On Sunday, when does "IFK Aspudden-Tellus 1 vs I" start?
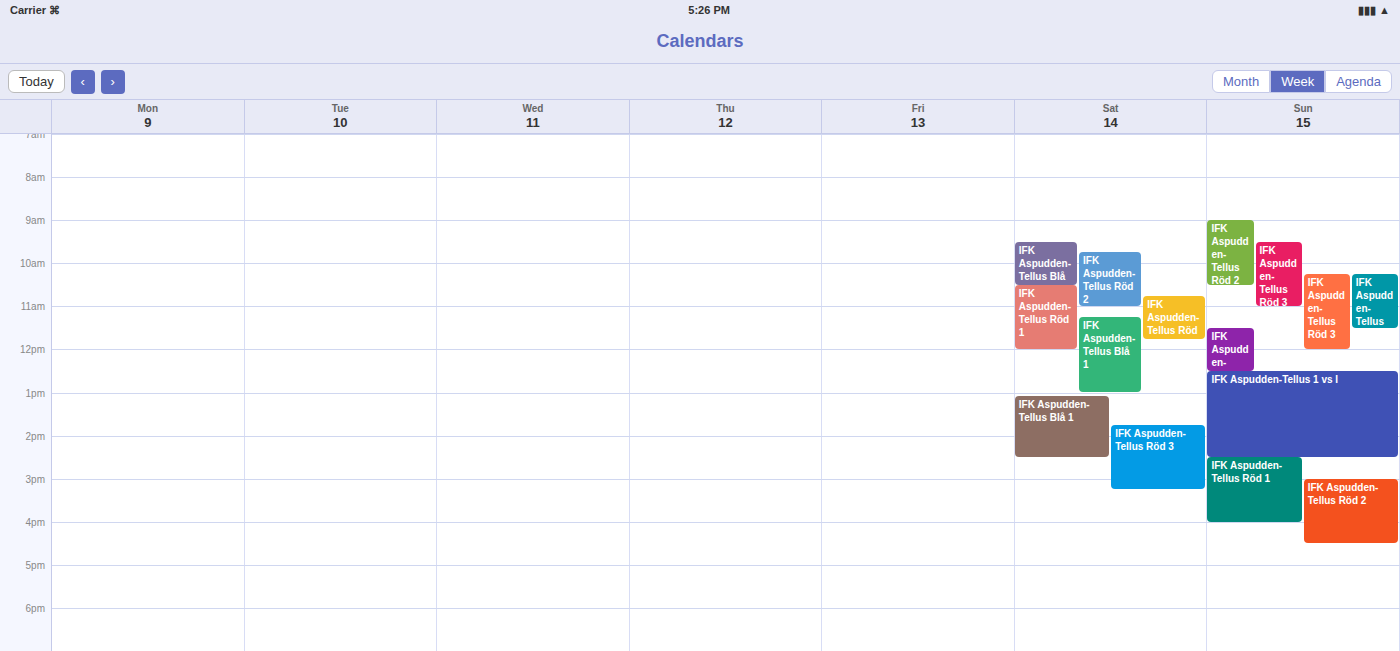
12:30 PM